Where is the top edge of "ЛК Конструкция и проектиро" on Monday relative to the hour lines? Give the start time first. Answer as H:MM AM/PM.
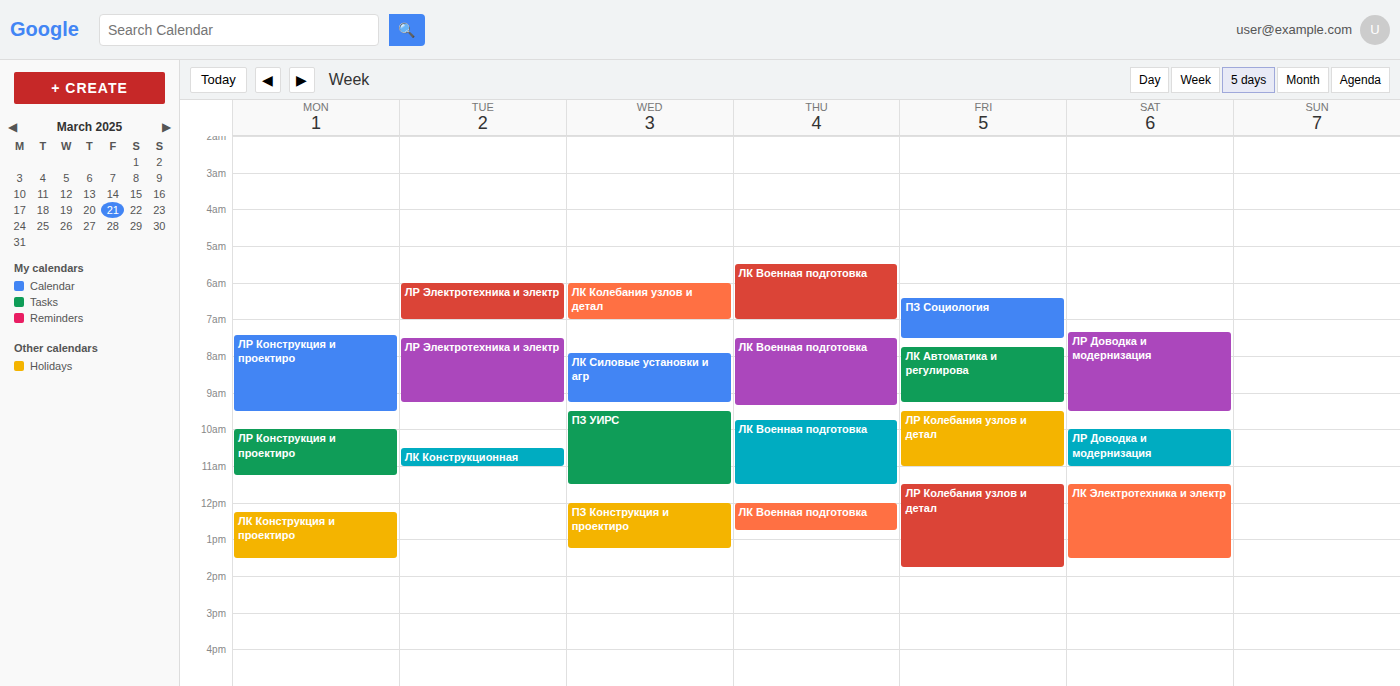
12:15 PM -- neither: a quarter of the way from the 12 PM line to the 1 PM line.